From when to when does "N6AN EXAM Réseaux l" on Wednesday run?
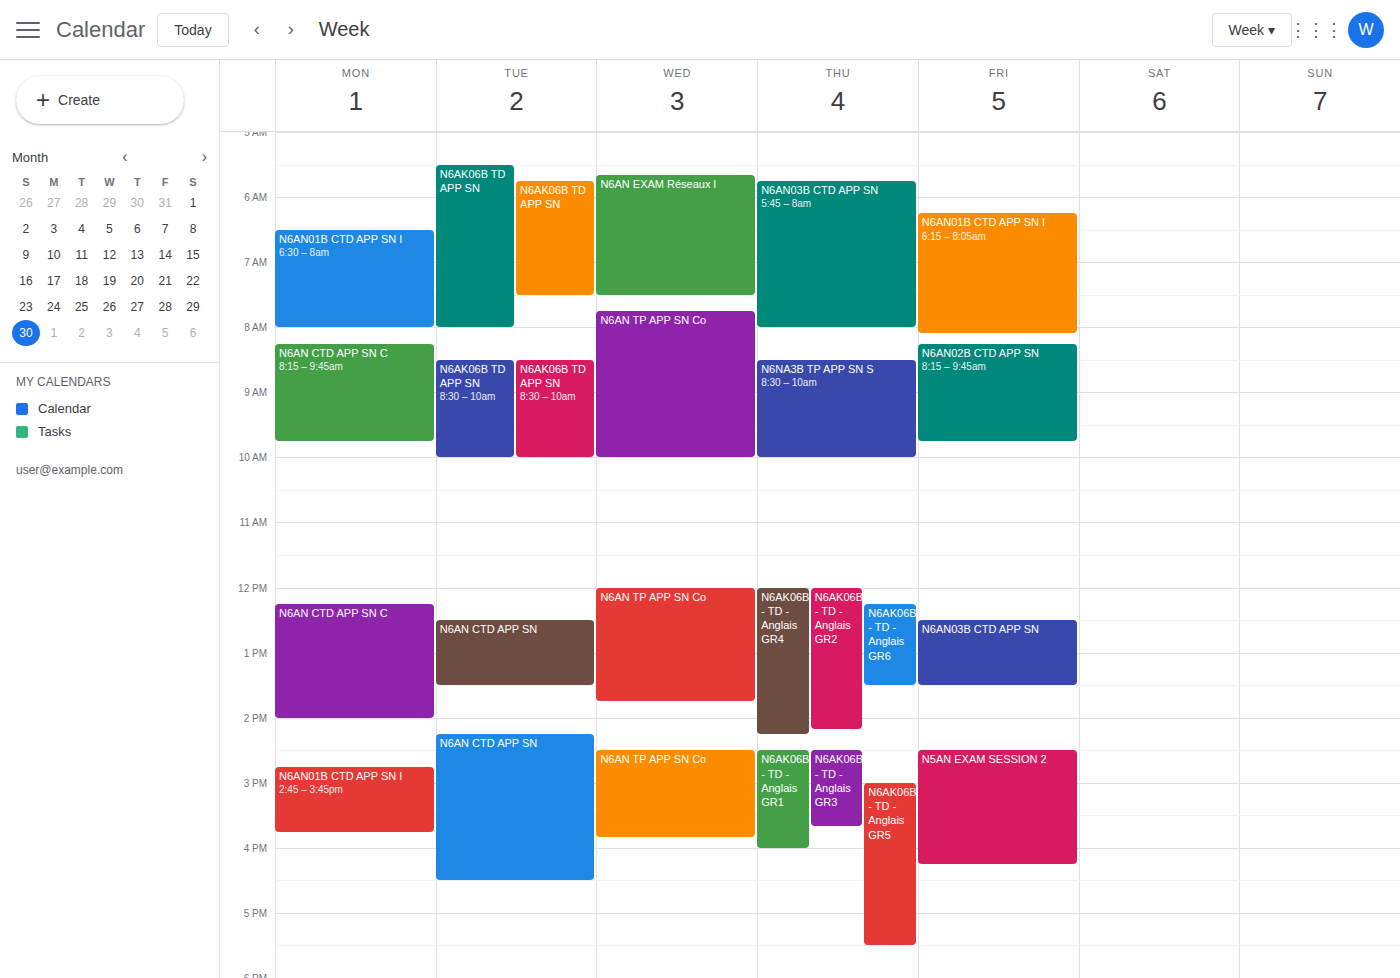
5:40 AM to 7:30 AM